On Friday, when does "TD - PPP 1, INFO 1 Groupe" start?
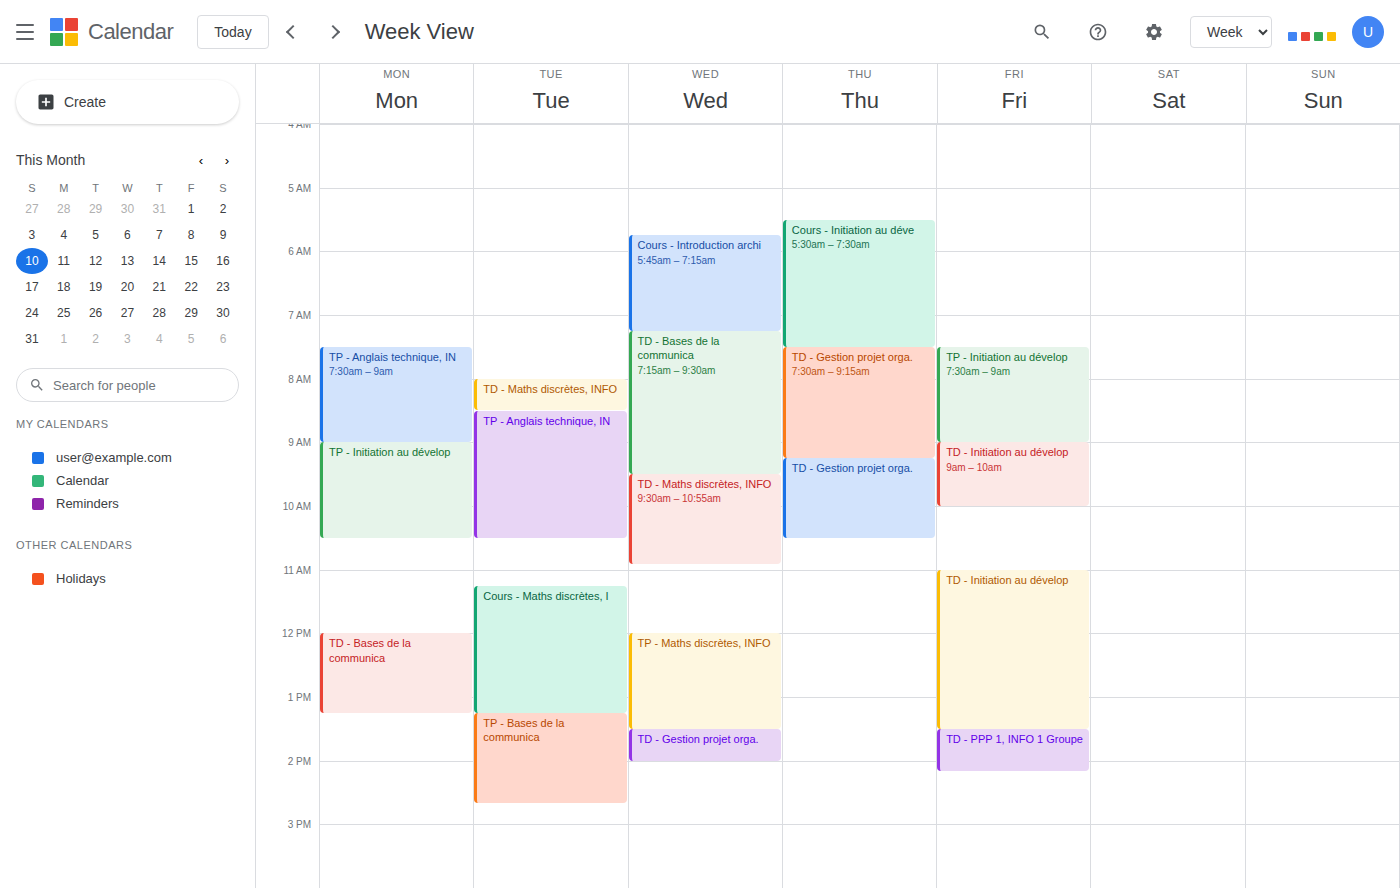
1:30 PM